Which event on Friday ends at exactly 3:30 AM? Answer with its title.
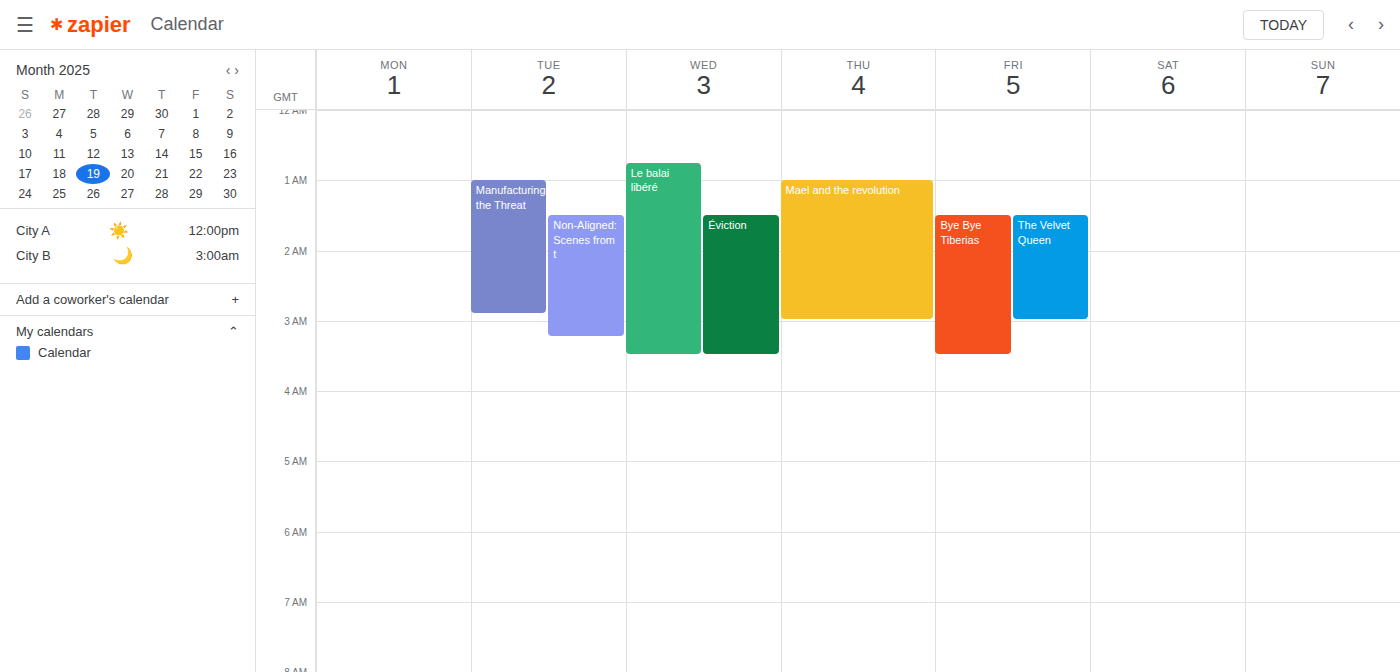
"Bye Bye Tiberias"